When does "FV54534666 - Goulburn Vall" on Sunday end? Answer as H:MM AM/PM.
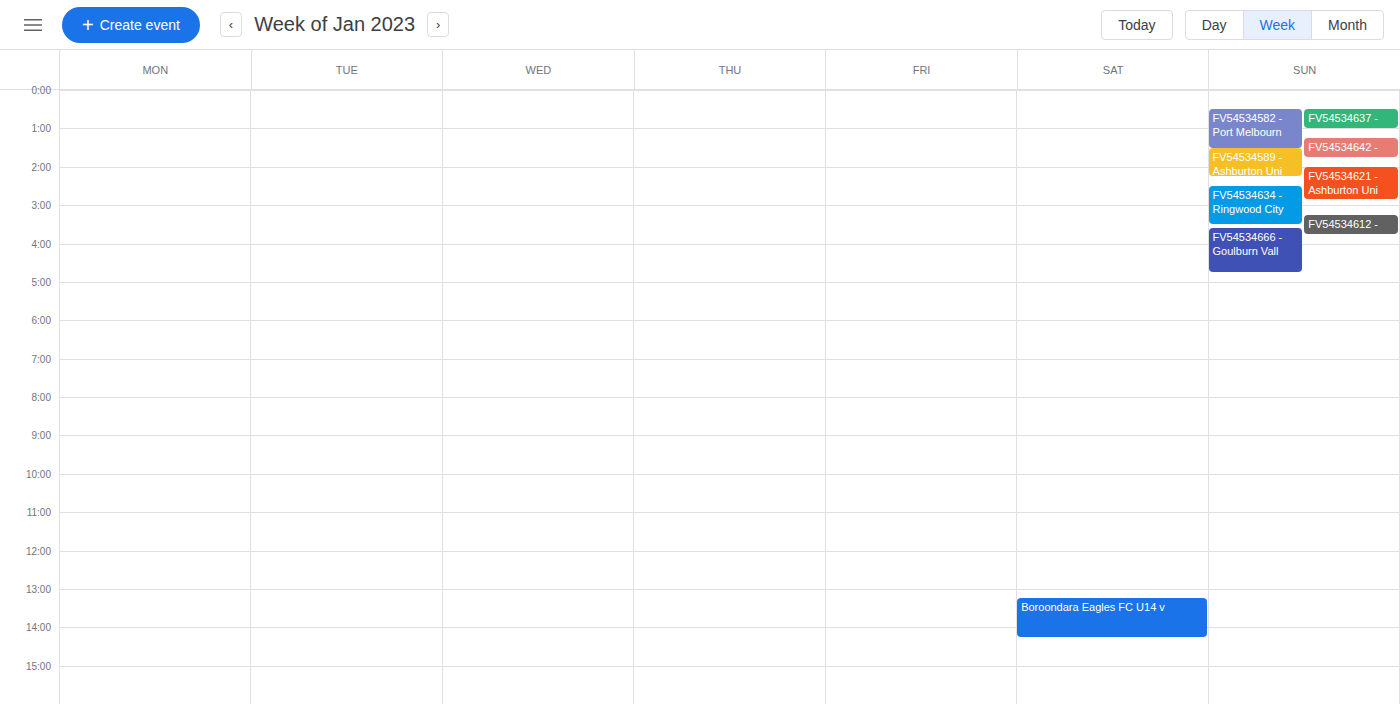
4:45 AM